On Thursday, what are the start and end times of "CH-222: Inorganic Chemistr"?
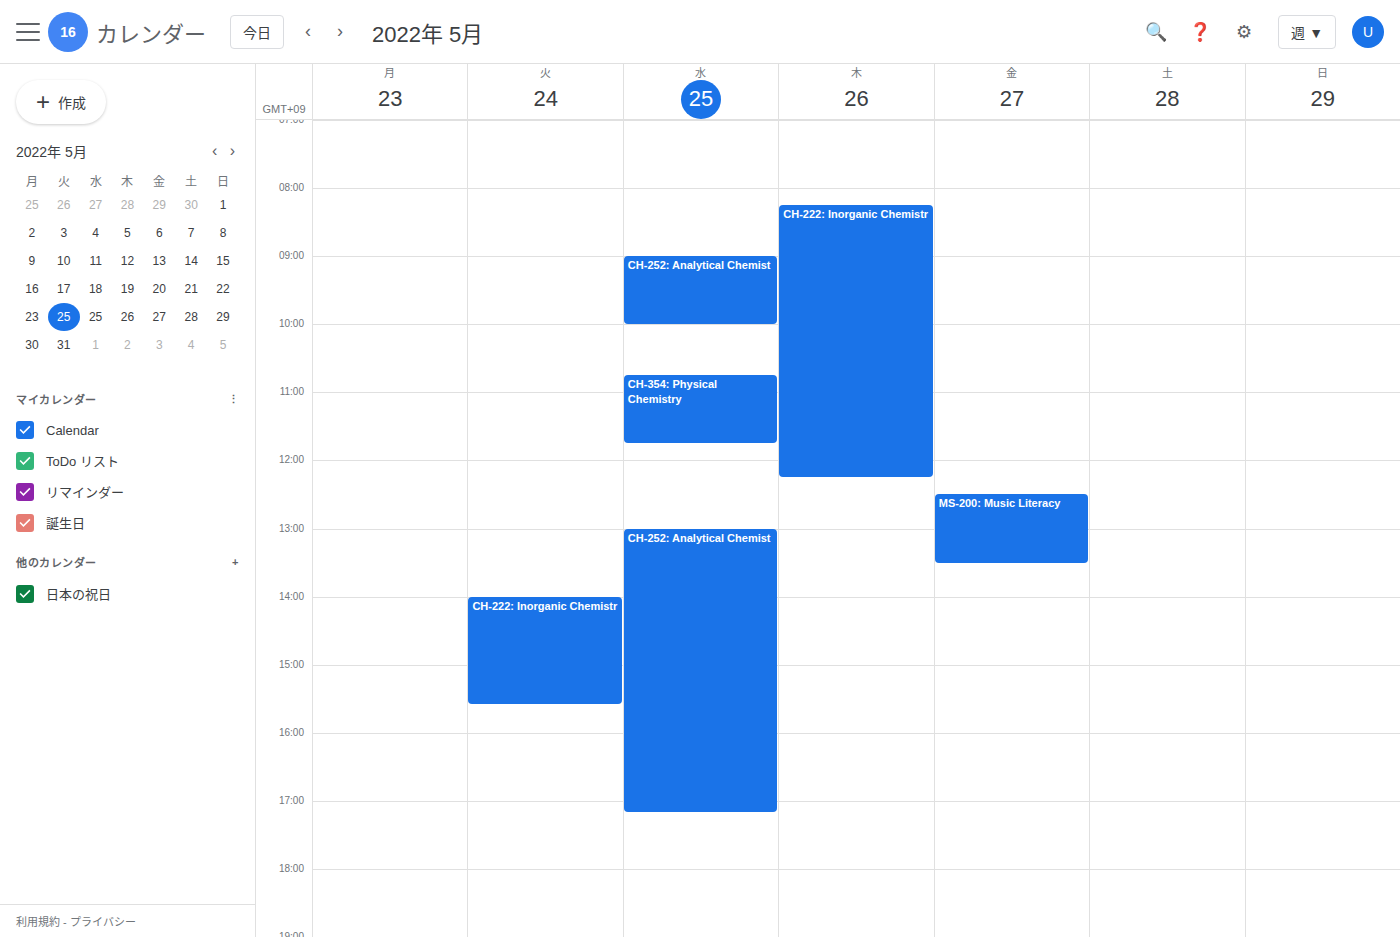
8:15 AM to 12:15 PM